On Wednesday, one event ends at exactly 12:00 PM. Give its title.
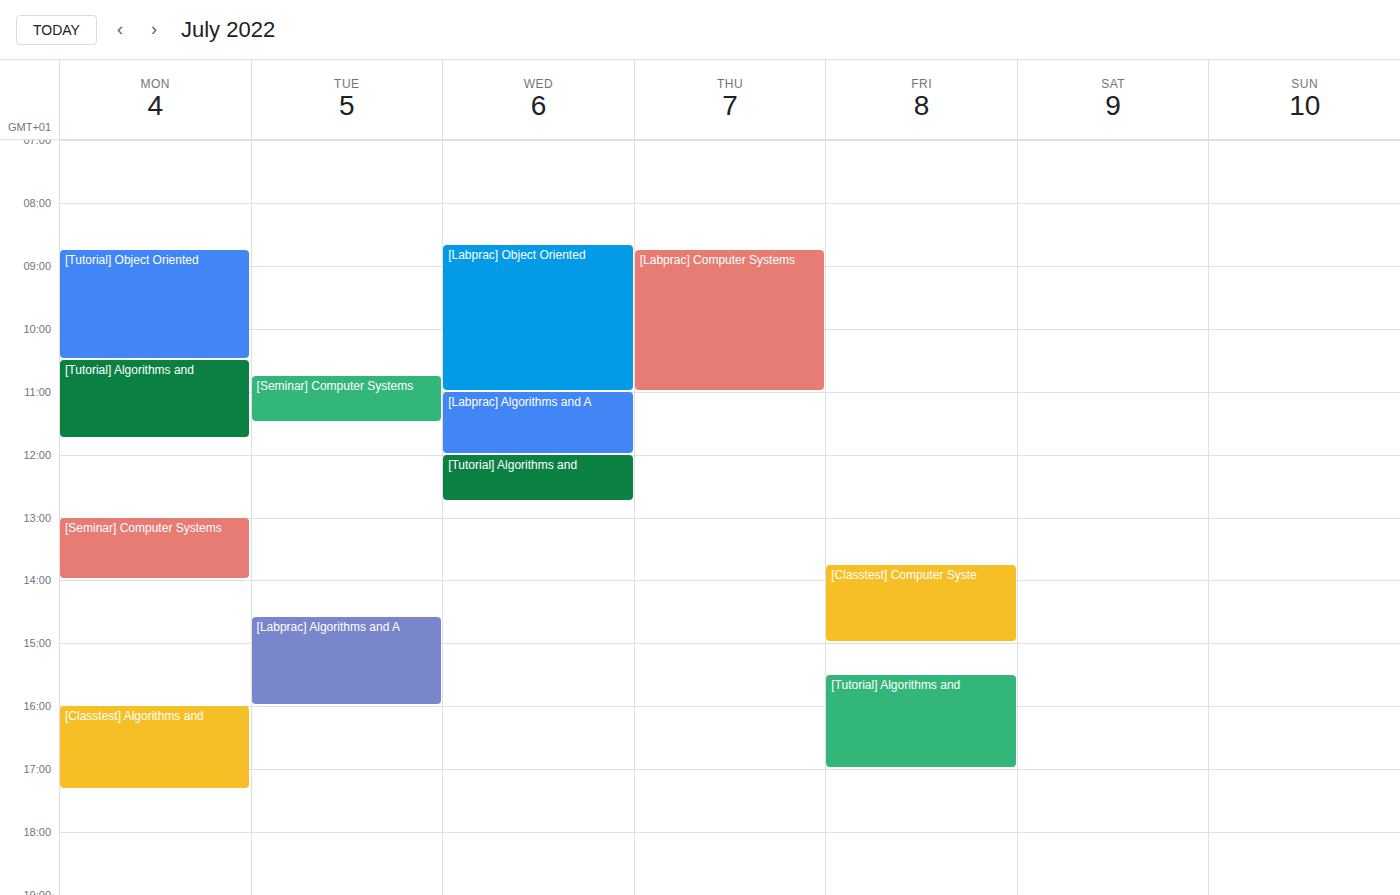
"[Labprac] Algorithms and A"